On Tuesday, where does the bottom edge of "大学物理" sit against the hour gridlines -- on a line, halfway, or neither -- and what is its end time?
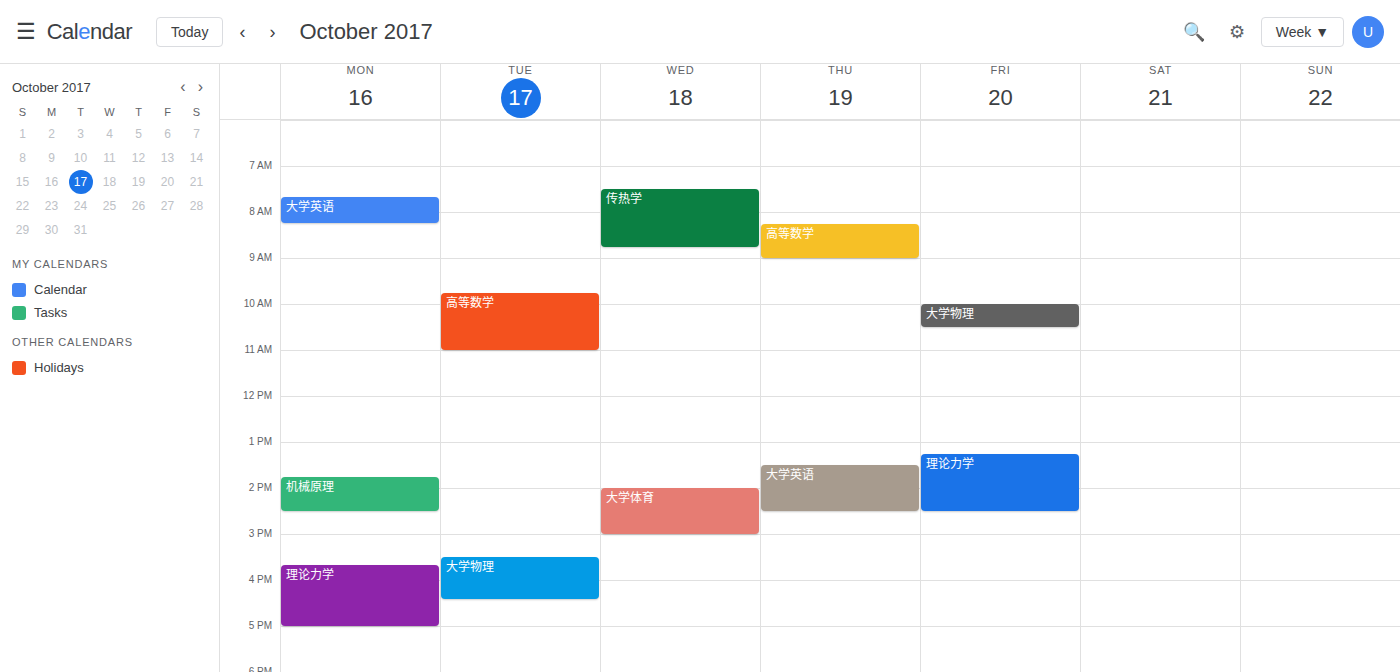
4:25 PM -- neither: 25 minutes below the 4 PM line and 35 minutes above the 5 PM line.